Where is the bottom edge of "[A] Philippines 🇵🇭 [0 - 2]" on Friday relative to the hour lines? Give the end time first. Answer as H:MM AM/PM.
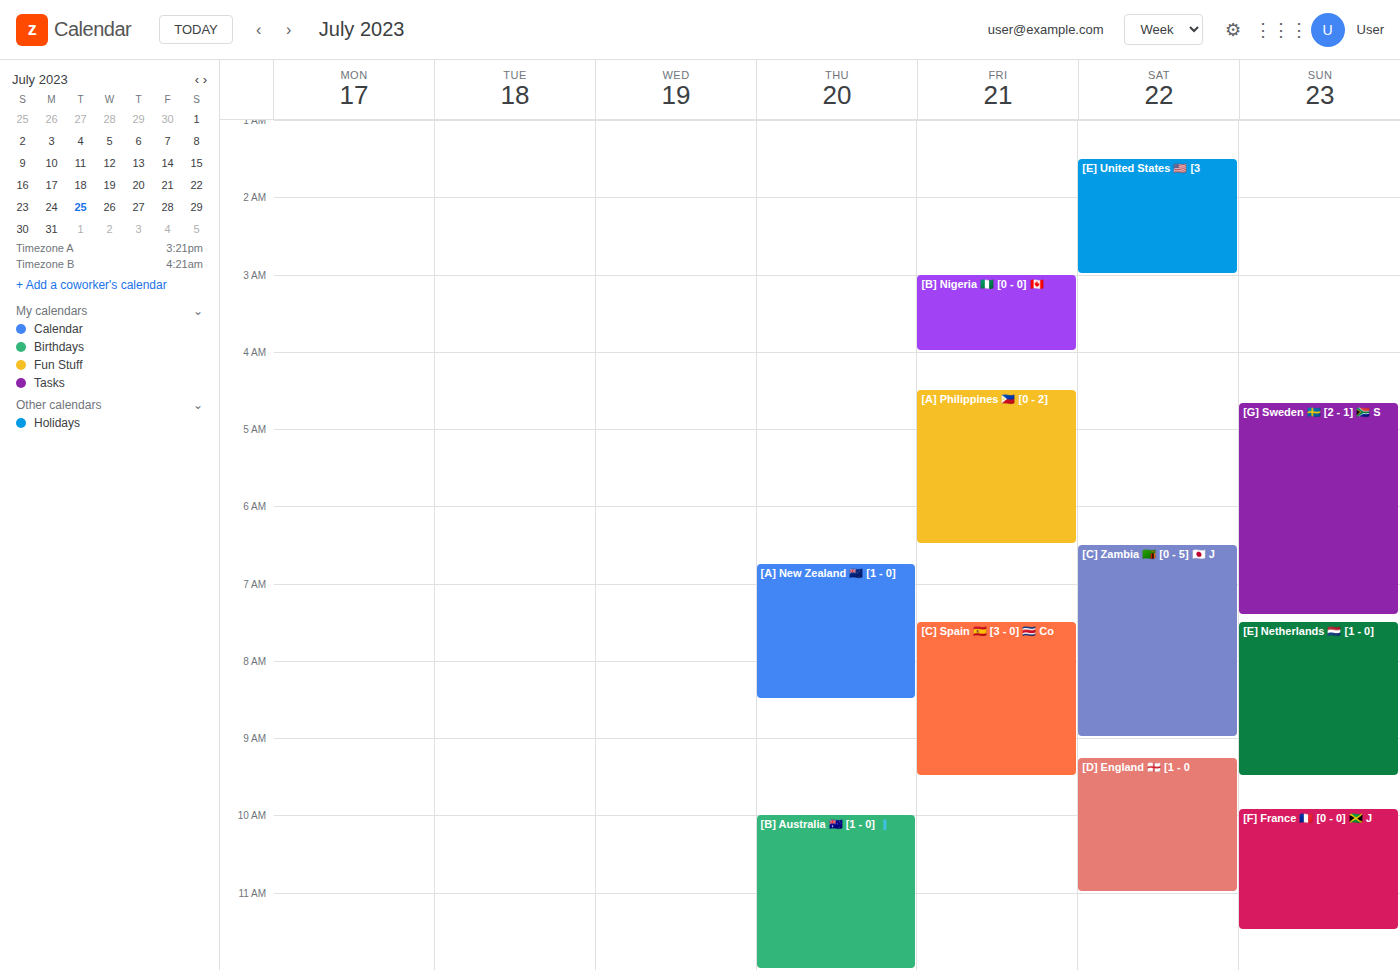
6:30 AM -- halfway between the 6 AM and 7 AM lines.